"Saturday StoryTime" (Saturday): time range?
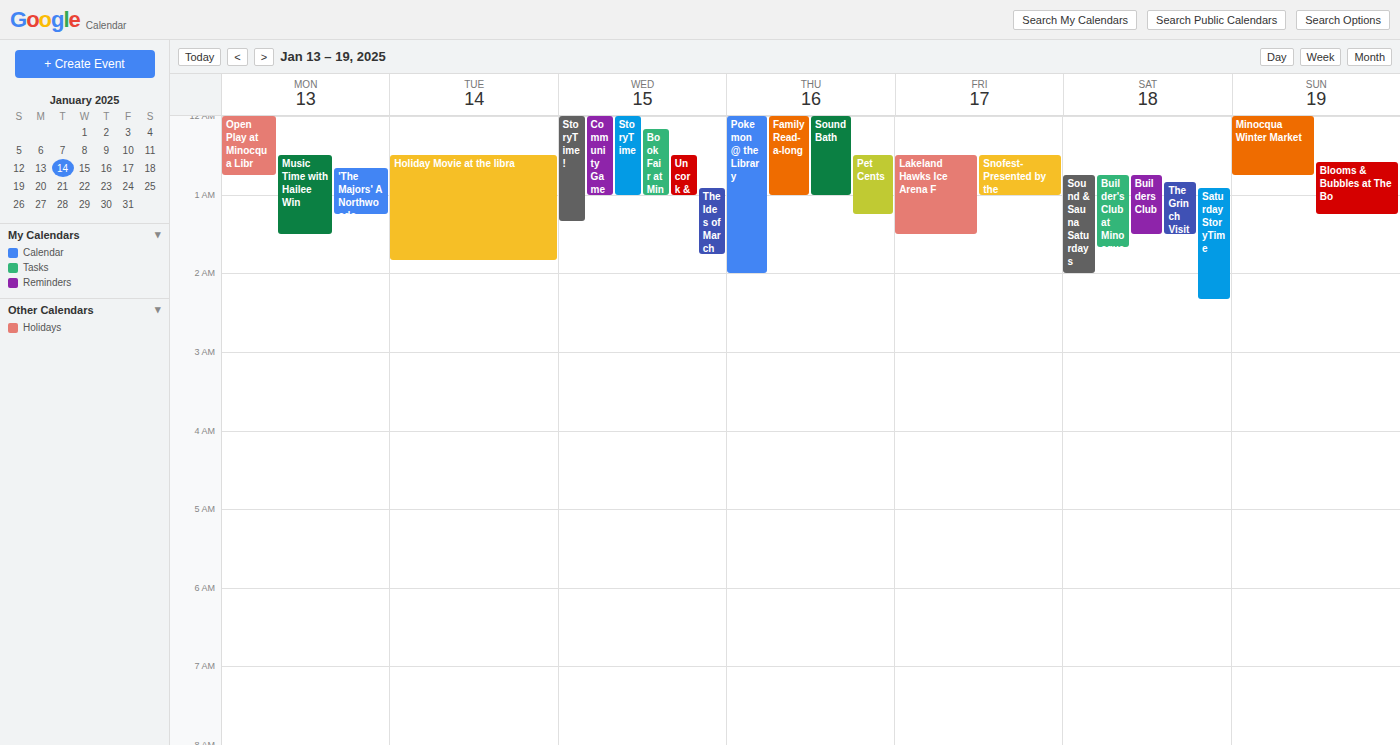
12:55 AM to 2:20 AM